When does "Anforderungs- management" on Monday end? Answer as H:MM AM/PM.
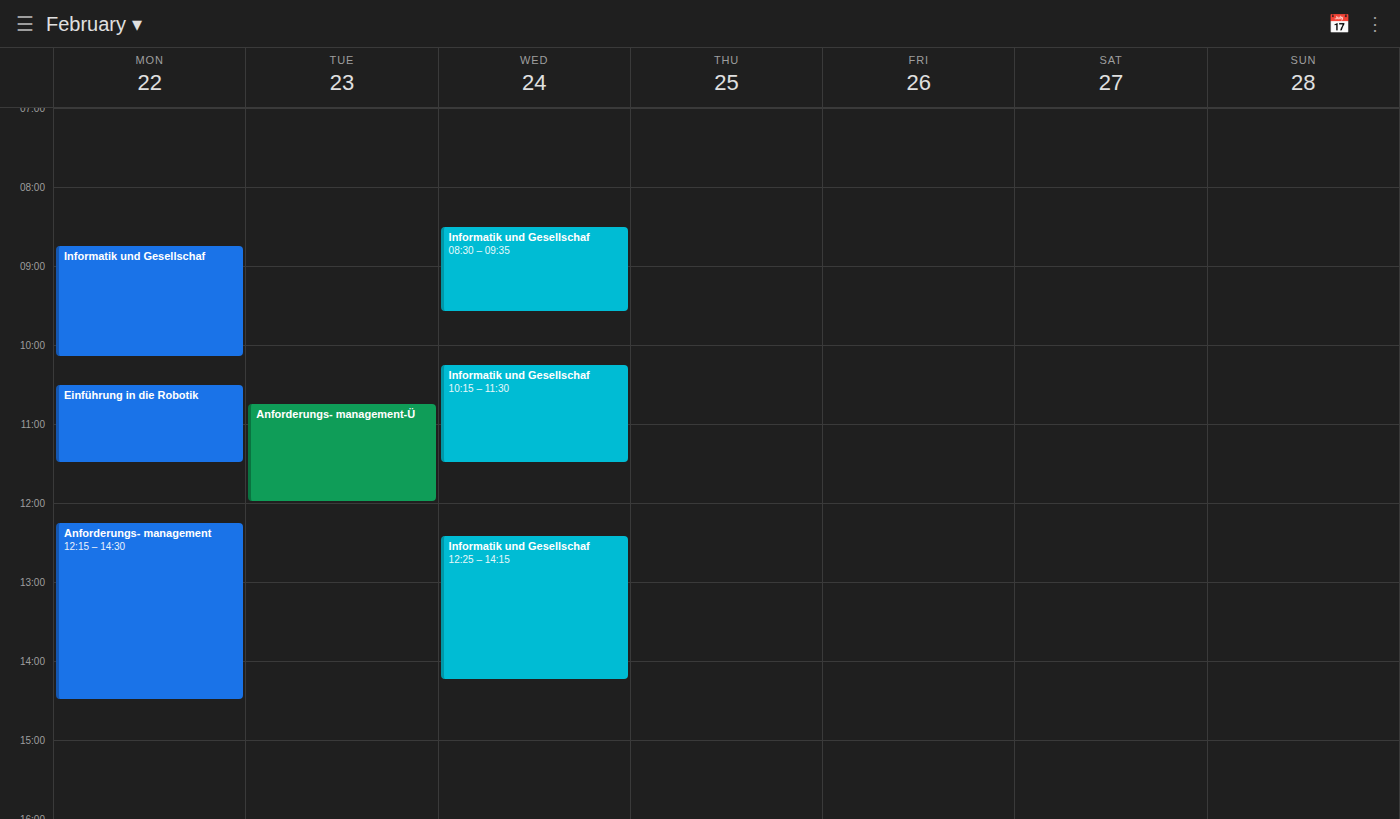
2:30 PM